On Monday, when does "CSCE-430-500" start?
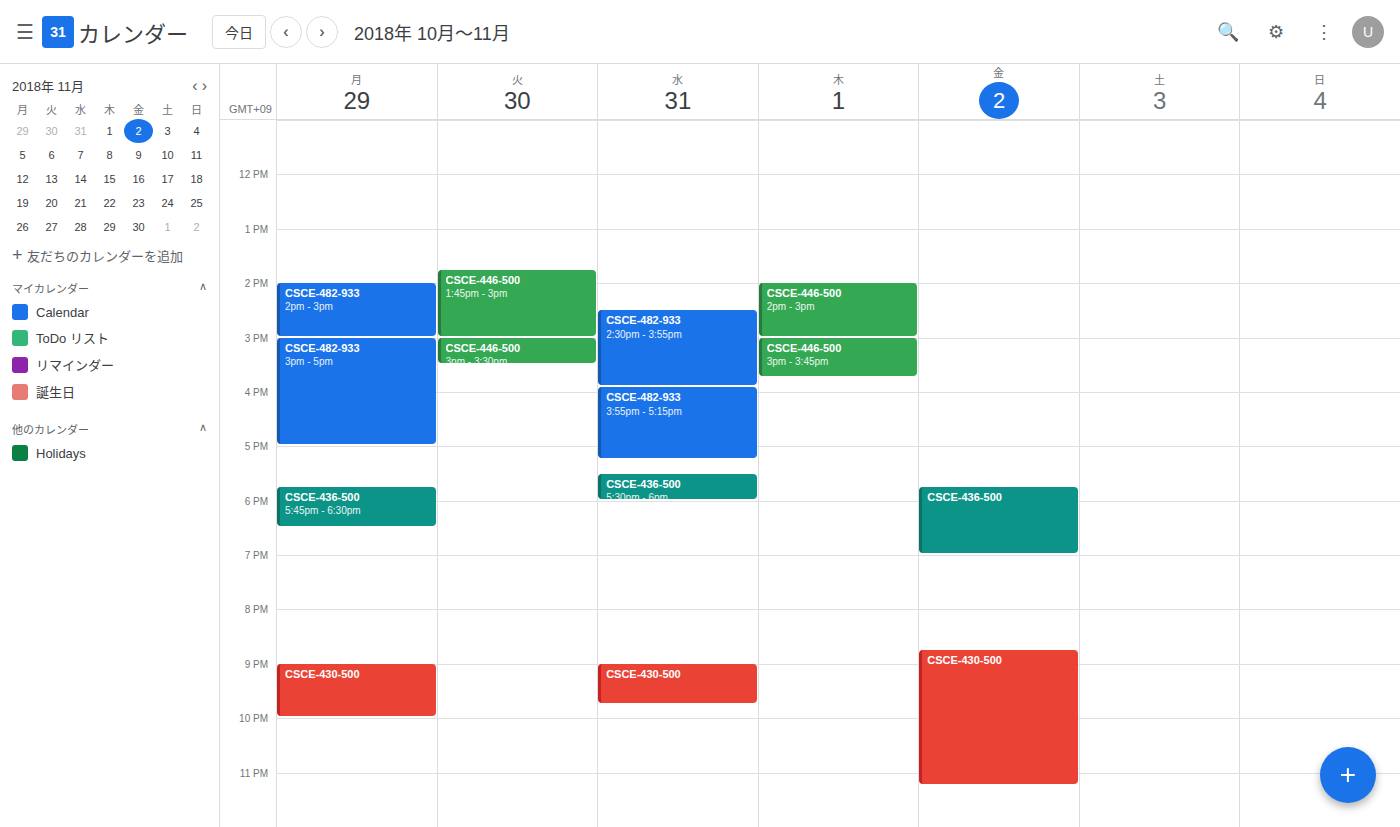
9:00 PM